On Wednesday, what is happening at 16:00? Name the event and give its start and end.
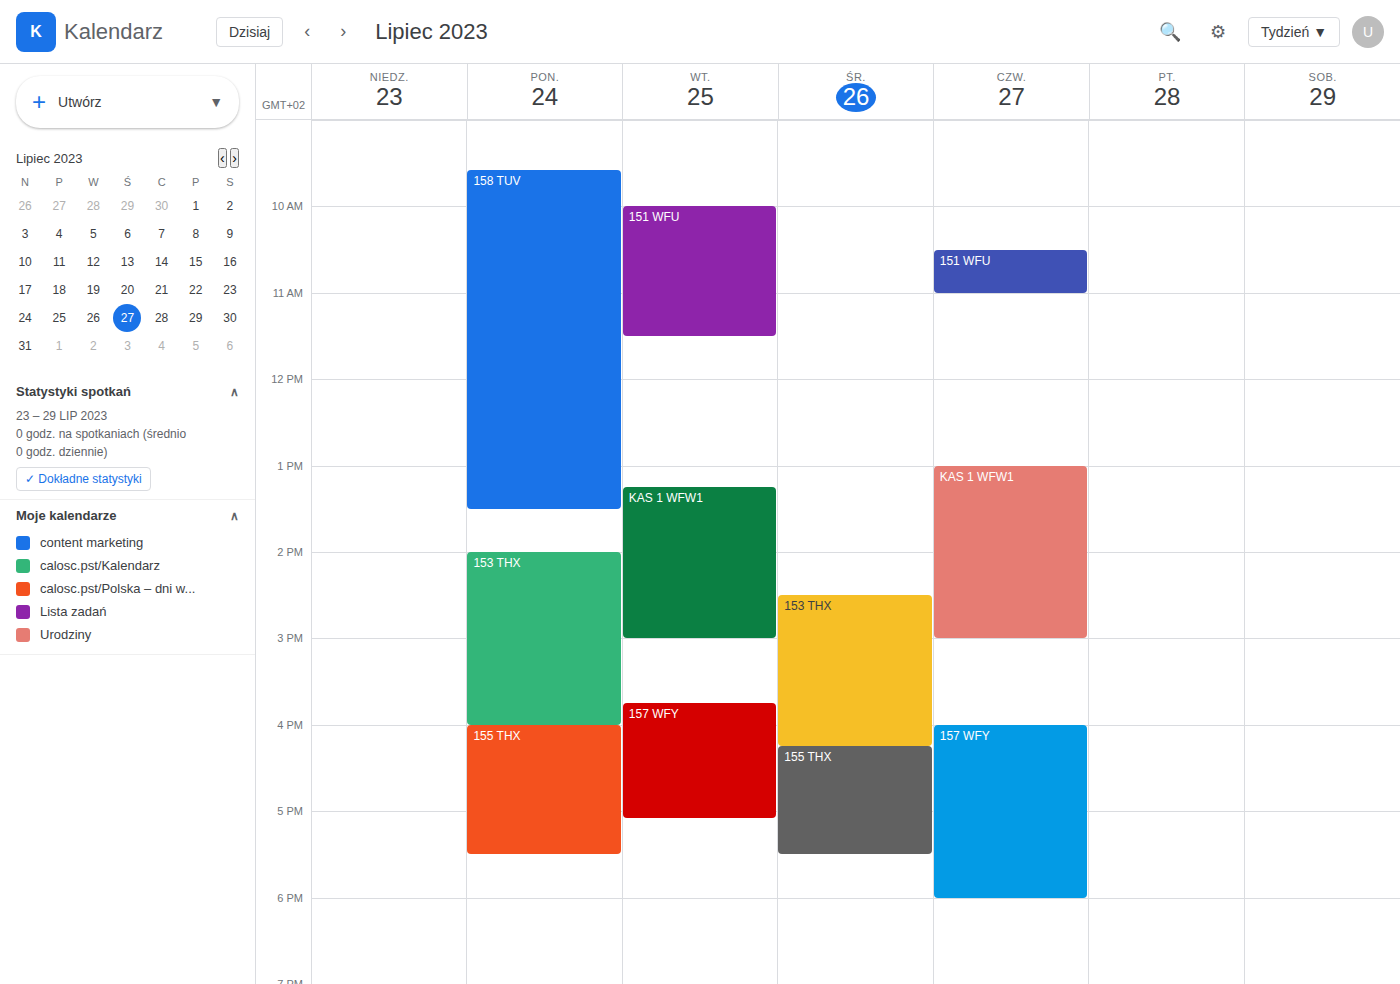
"153 THX", 14:30 to 16:15